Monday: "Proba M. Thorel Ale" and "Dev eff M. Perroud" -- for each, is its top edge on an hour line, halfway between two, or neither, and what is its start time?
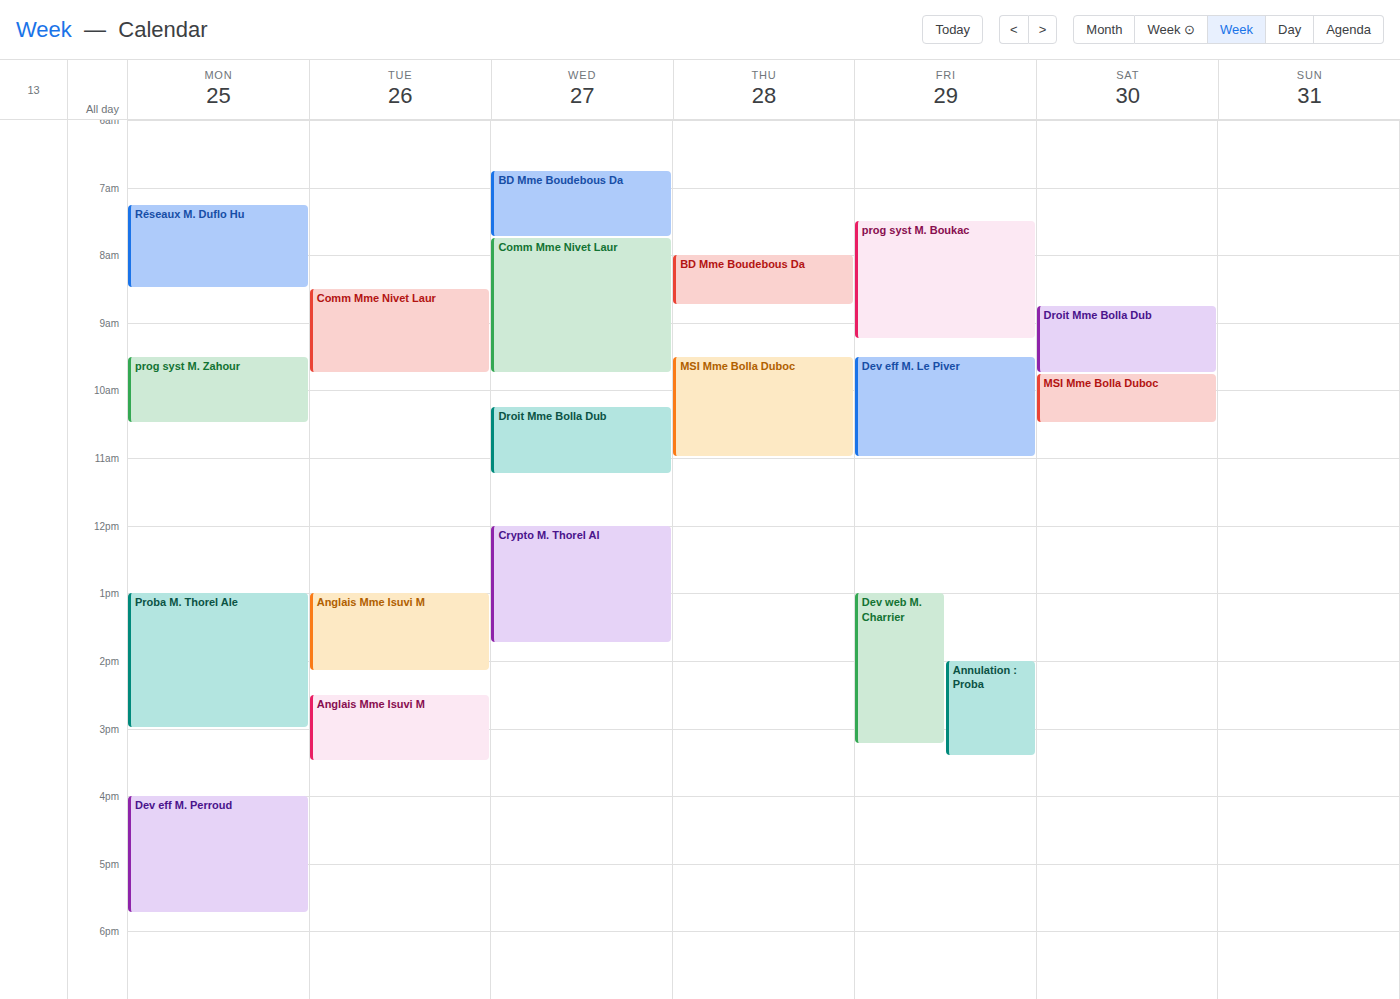
"Proba M. Thorel Ale": 1:00 PM, exactly on the 1 PM line. "Dev eff M. Perroud": 4:00 PM, exactly on the 4 PM line.